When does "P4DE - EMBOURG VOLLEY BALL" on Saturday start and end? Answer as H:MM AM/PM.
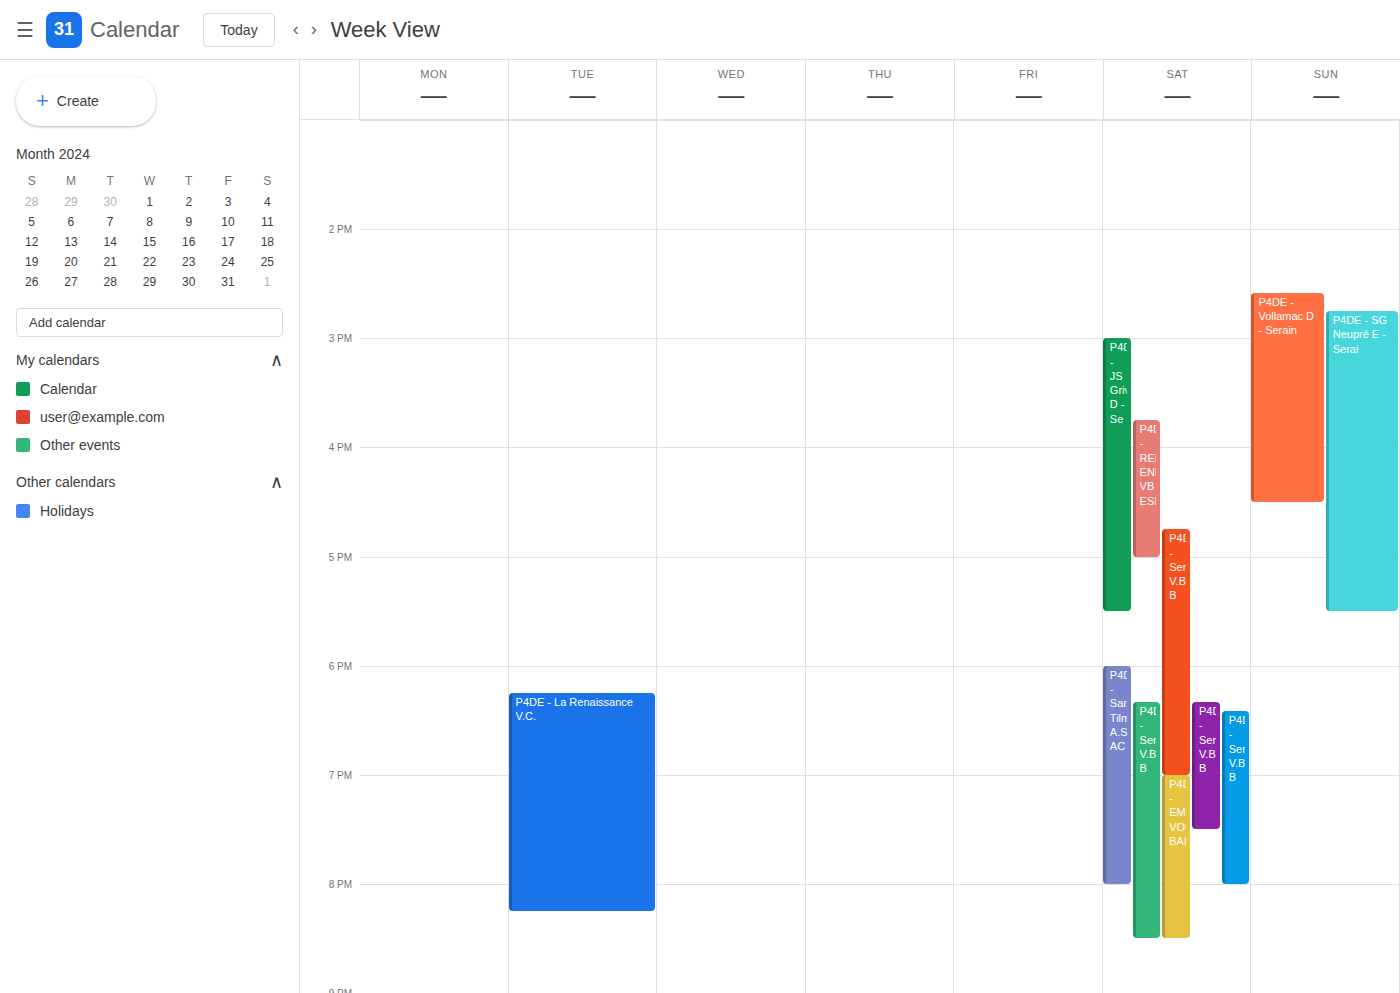
7:00 PM to 8:30 PM